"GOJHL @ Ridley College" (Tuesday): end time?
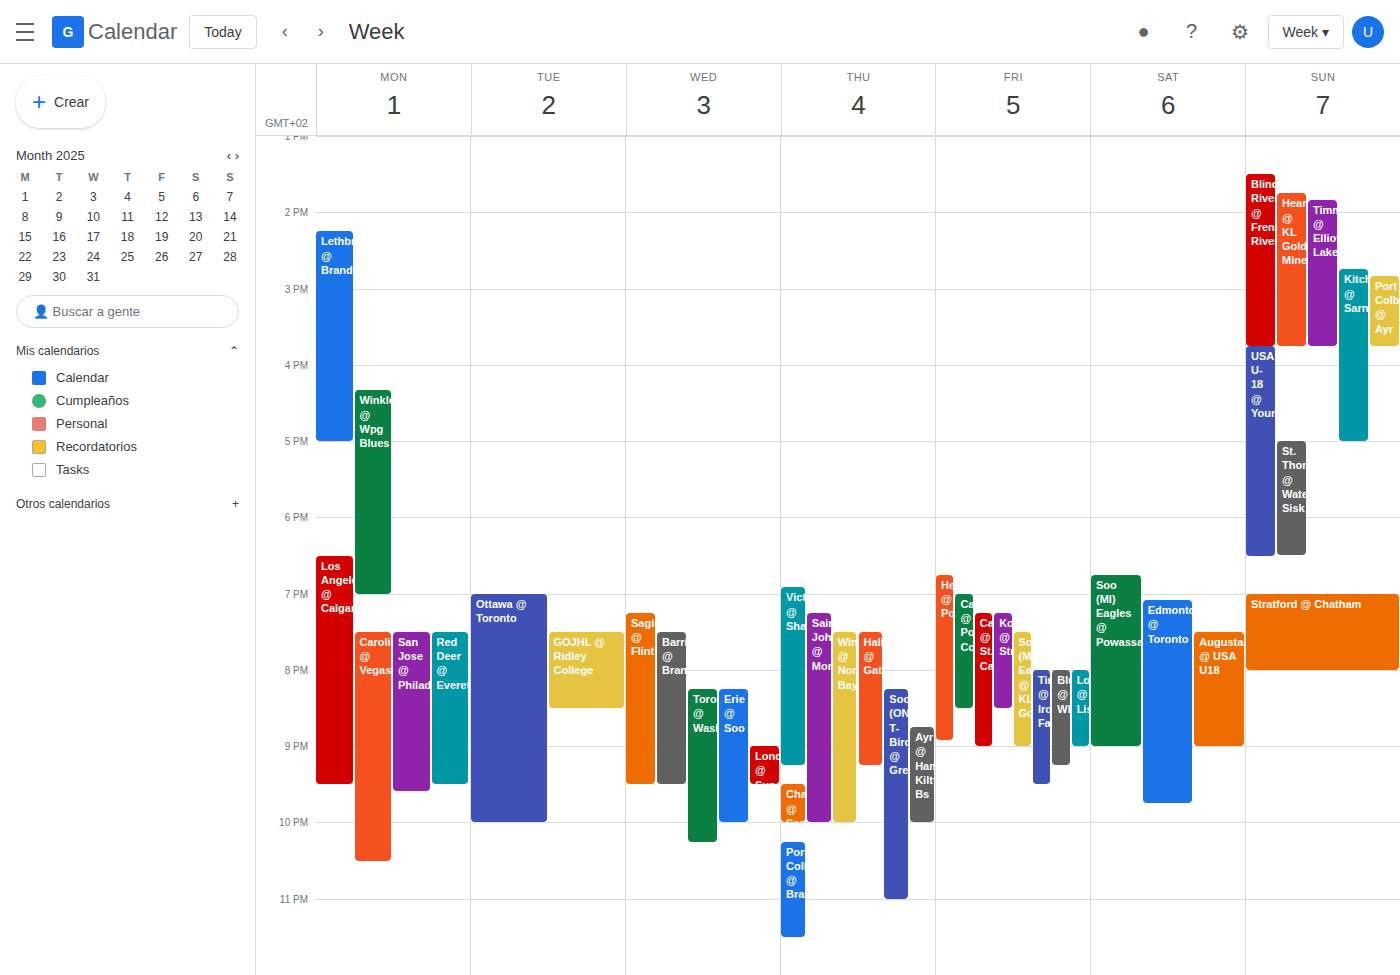
20:30